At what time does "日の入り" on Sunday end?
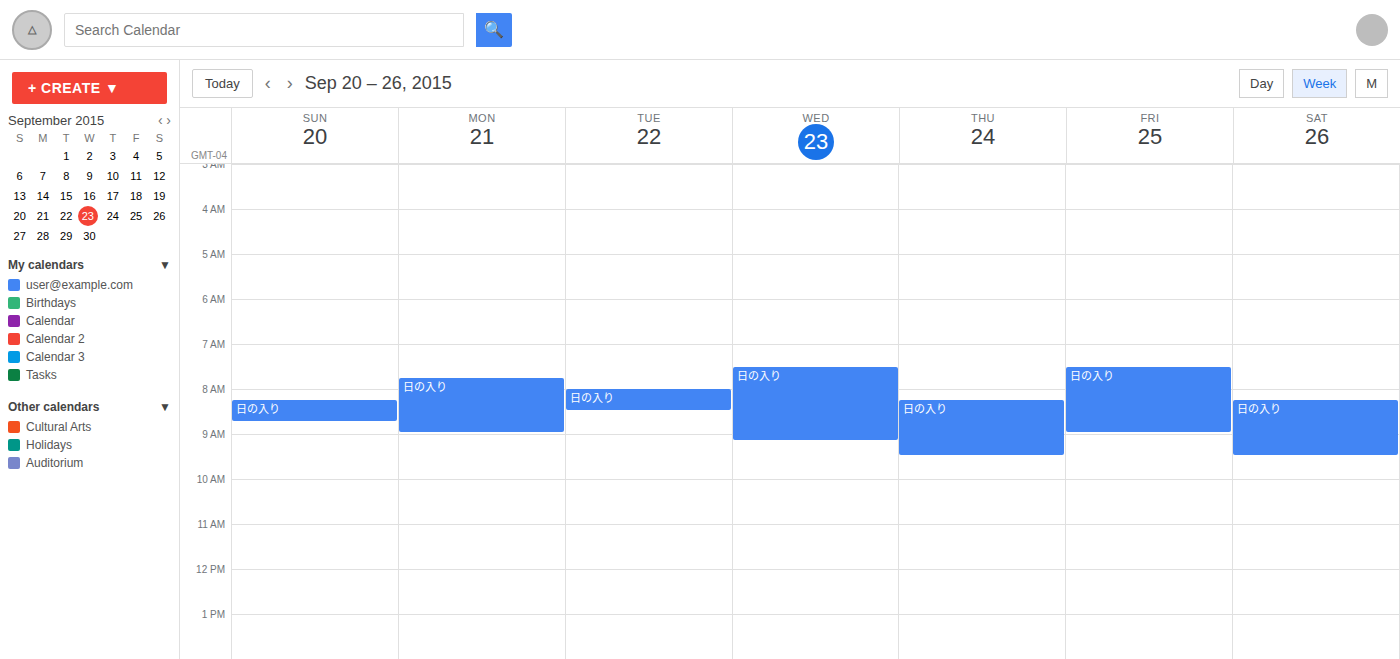
8:45 AM